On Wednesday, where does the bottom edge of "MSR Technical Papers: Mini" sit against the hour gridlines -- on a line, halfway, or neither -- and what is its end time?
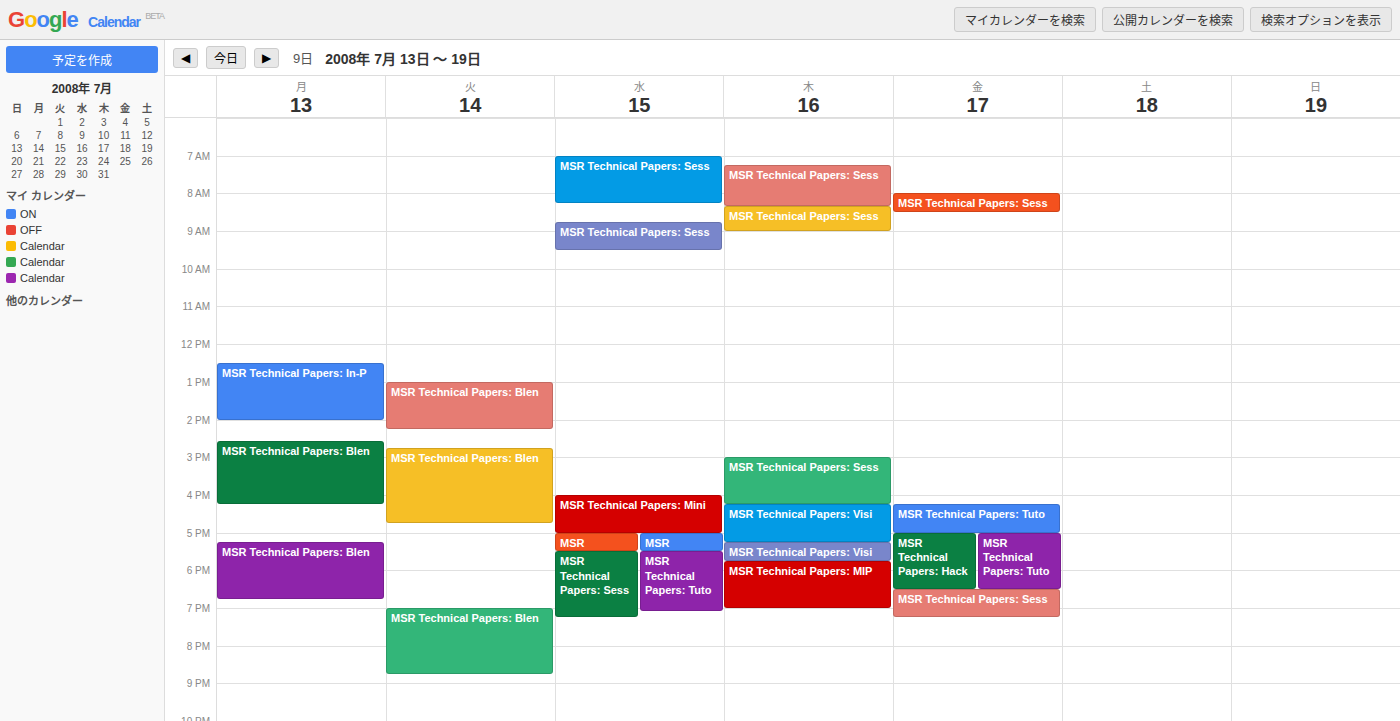
5:00 PM -- exactly on the 5 PM line.